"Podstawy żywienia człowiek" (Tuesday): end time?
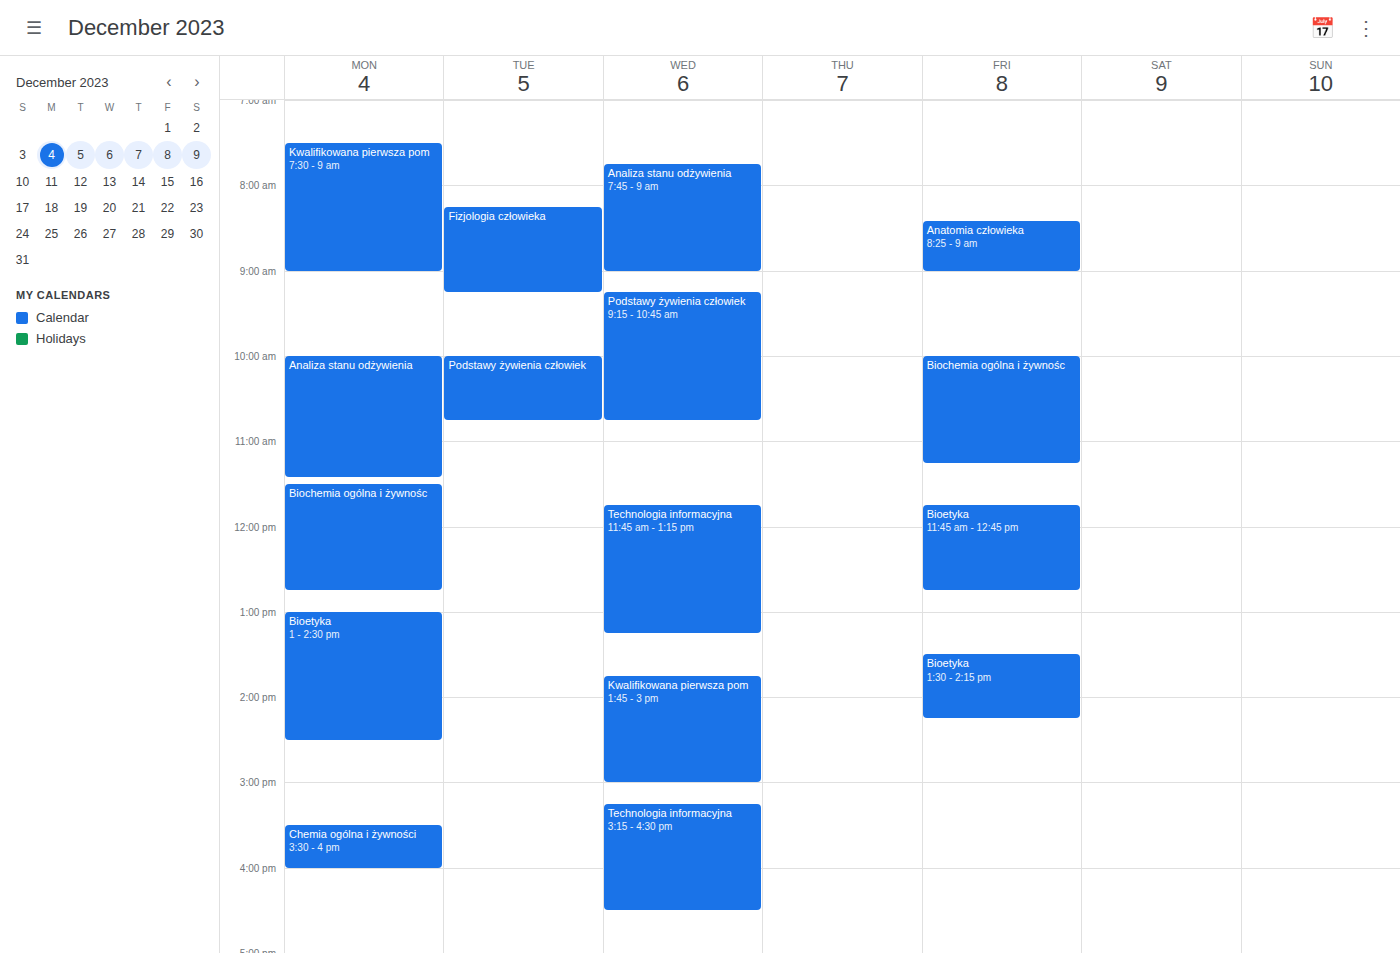
10:45